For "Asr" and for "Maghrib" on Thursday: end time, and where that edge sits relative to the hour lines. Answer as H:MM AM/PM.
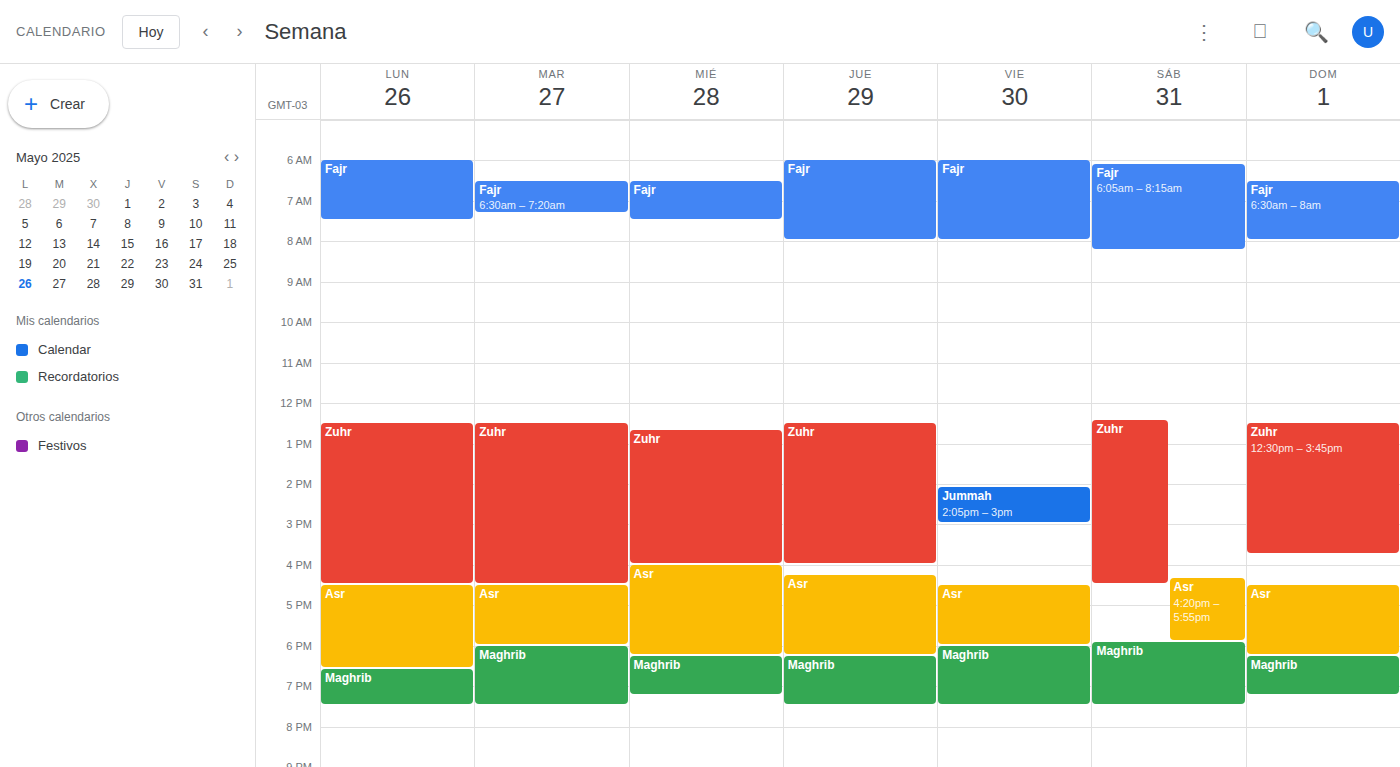
"Asr": 6:15 PM, neither: a quarter of the way from the 6 PM line to the 7 PM line. "Maghrib": 7:30 PM, halfway between the 7 PM and 8 PM lines.